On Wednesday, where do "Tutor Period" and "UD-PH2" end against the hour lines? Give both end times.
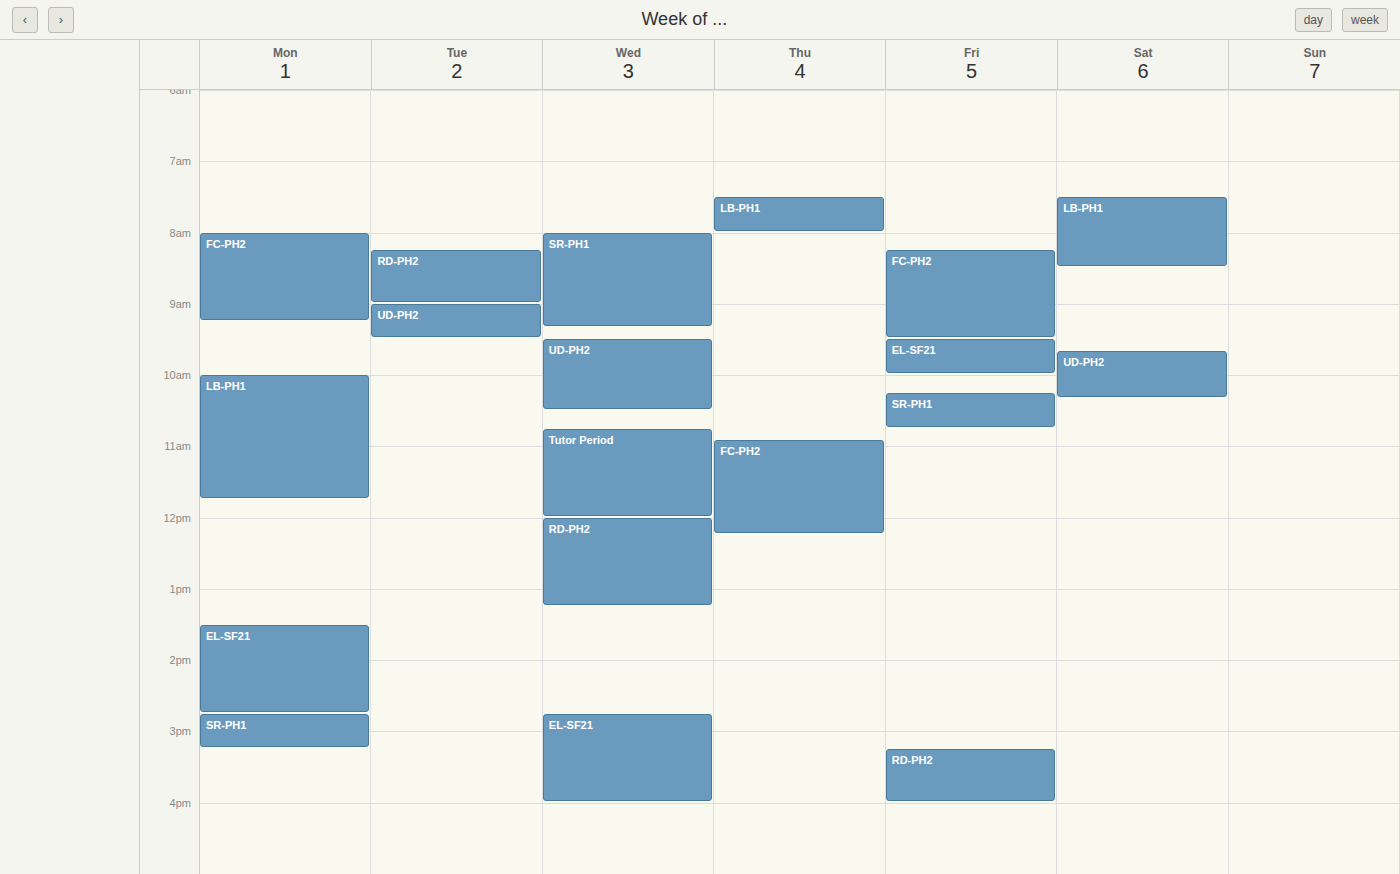
"Tutor Period": 12:00 PM, exactly on the 12 PM line. "UD-PH2": 10:30 AM, halfway between the 10 AM and 11 AM lines.